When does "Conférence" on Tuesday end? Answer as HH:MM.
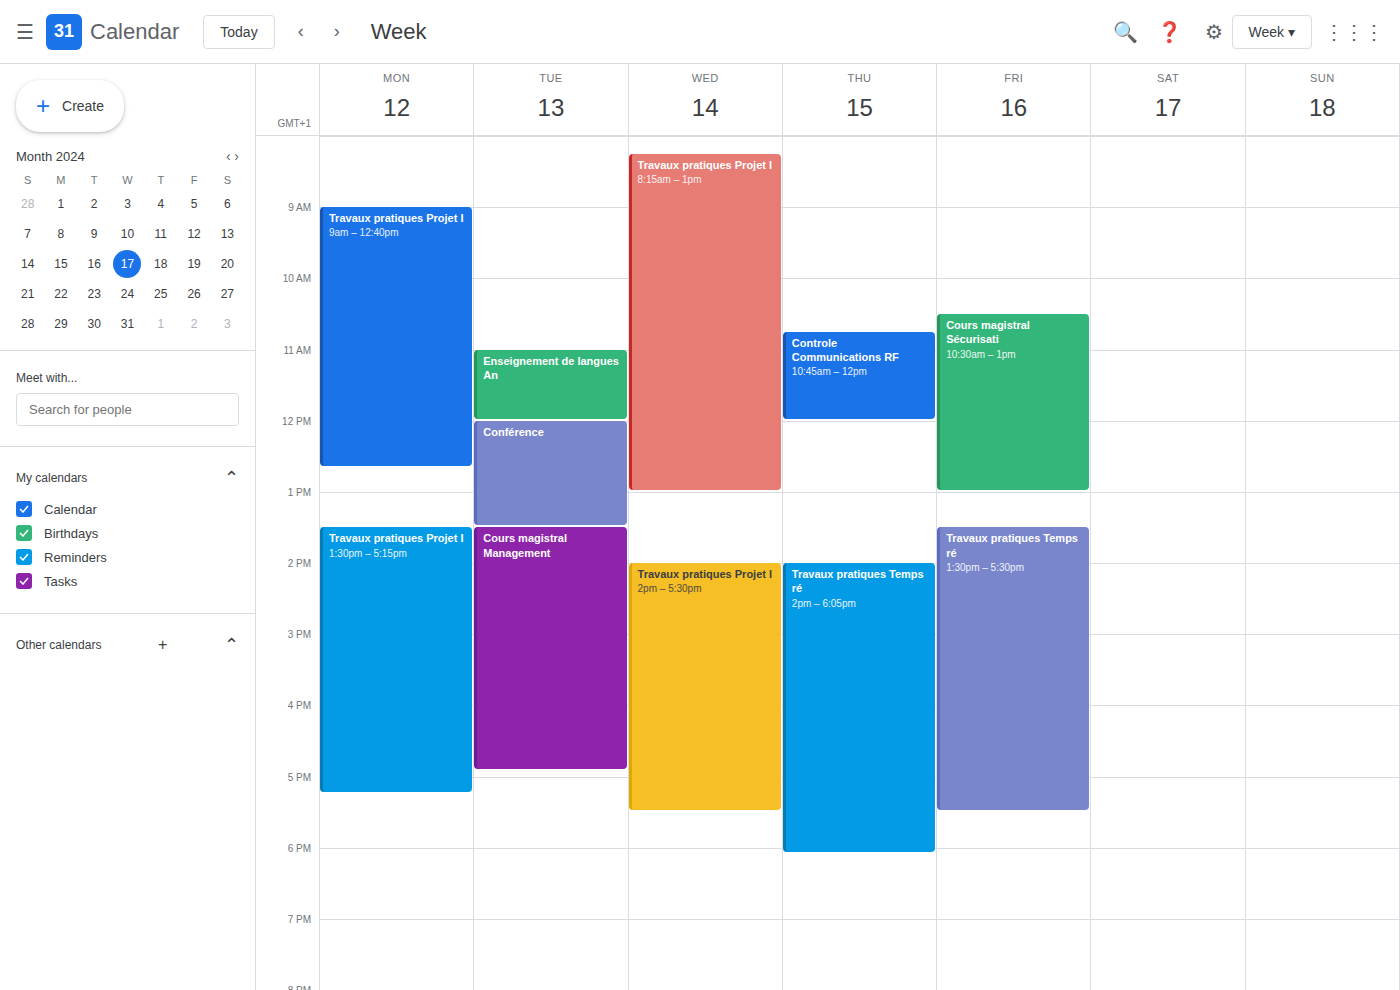
13:30